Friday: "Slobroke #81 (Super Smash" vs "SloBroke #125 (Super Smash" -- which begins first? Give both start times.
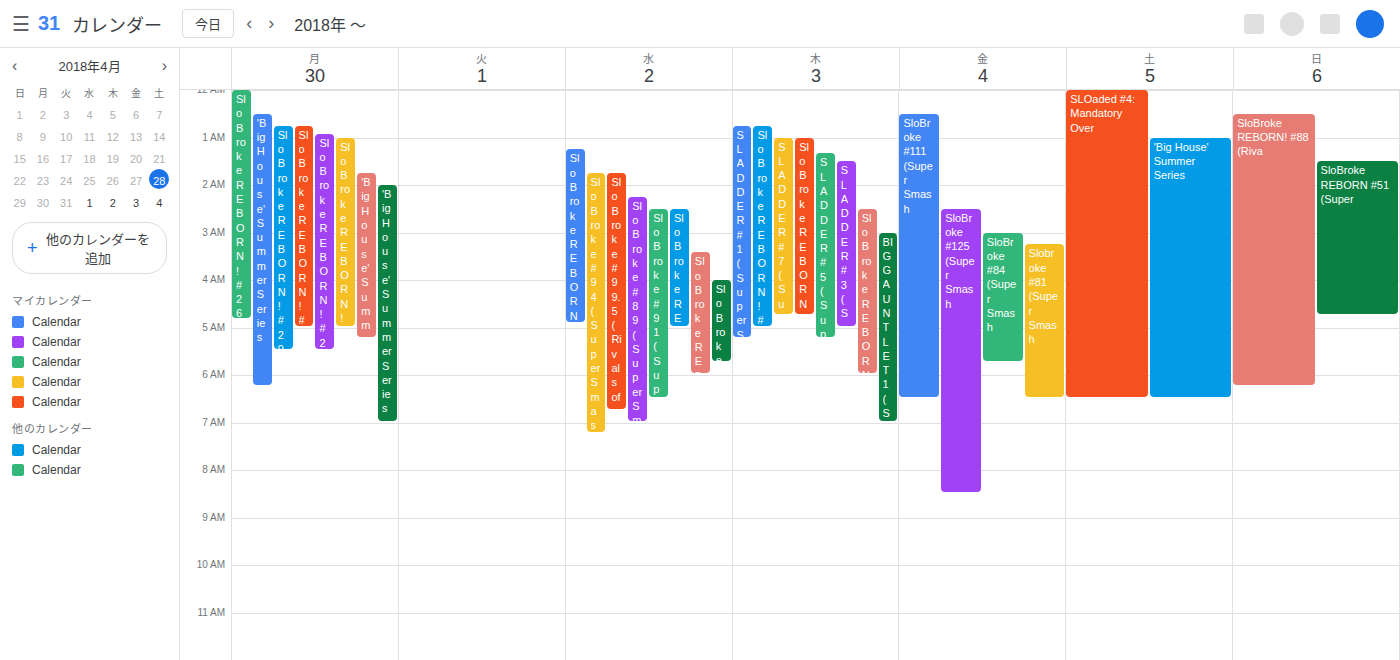
"SloBroke #125 (Super Smash" 2:30 AM; "Slobroke #81 (Super Smash" 3:15 AM.